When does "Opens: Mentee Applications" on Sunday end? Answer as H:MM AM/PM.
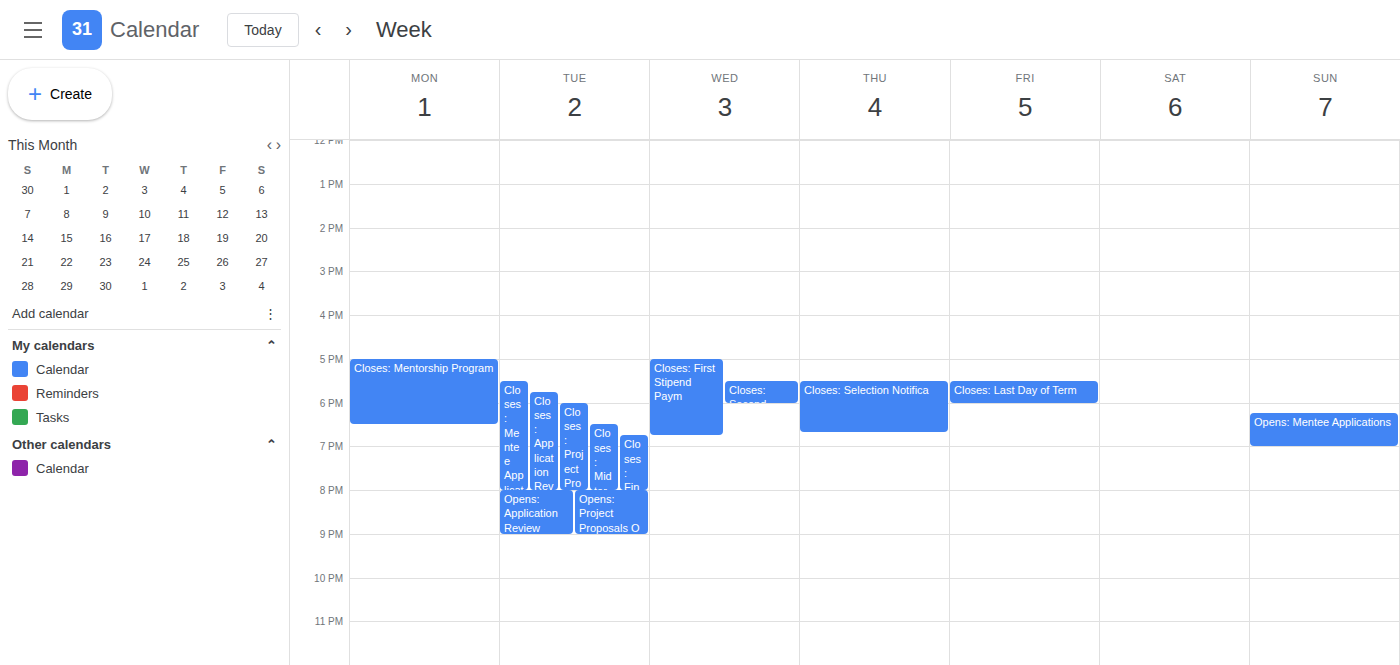
7:00 PM